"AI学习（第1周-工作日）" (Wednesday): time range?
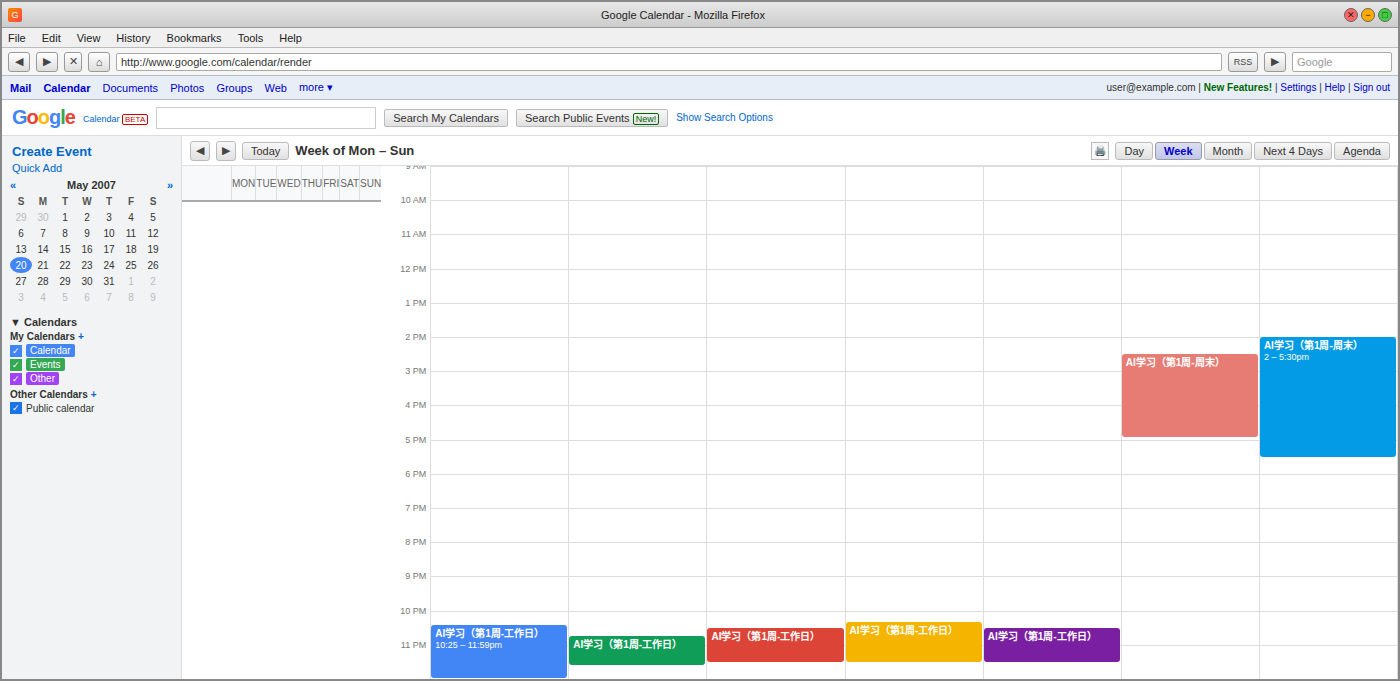
10:30 PM to 11:30 PM